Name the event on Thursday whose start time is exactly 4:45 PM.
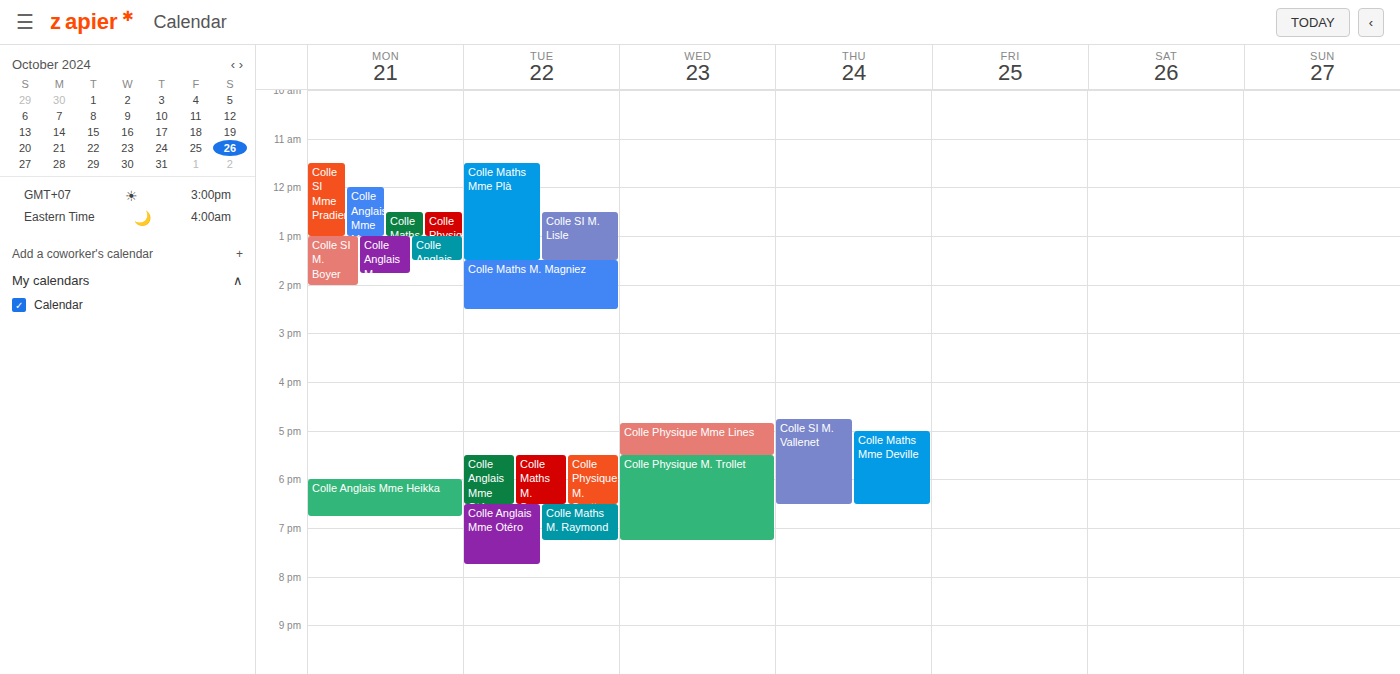
"Colle SI M. Vallenet"